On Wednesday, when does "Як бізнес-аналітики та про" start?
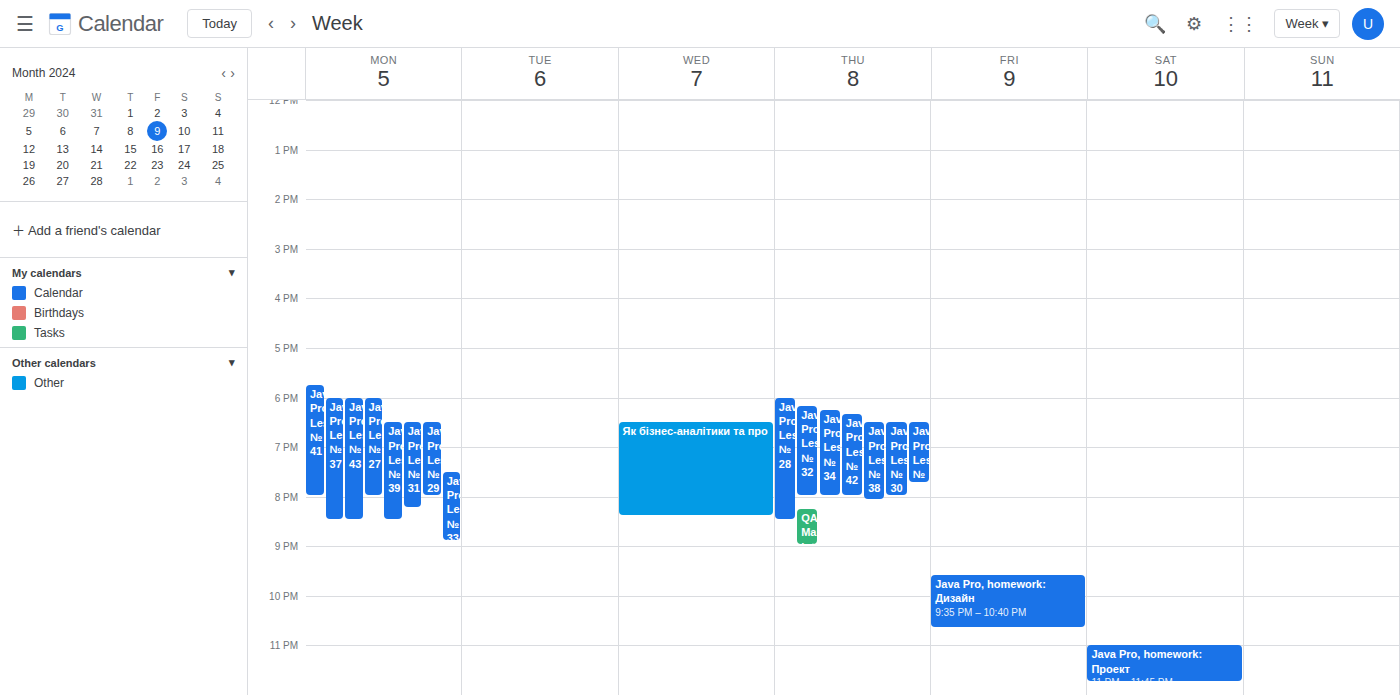
6:30 PM